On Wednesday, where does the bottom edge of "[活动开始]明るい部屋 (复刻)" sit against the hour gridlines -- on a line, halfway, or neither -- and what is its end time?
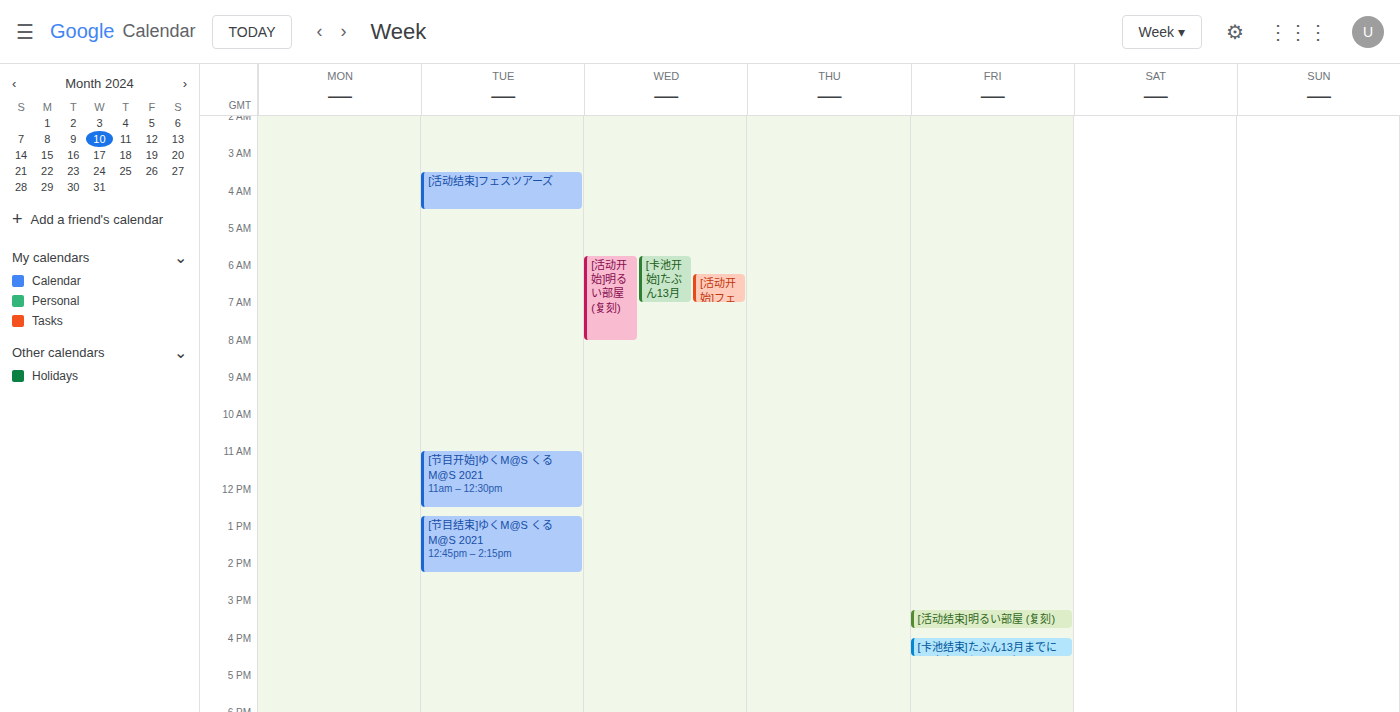
8:00 AM -- exactly on the 8 AM line.